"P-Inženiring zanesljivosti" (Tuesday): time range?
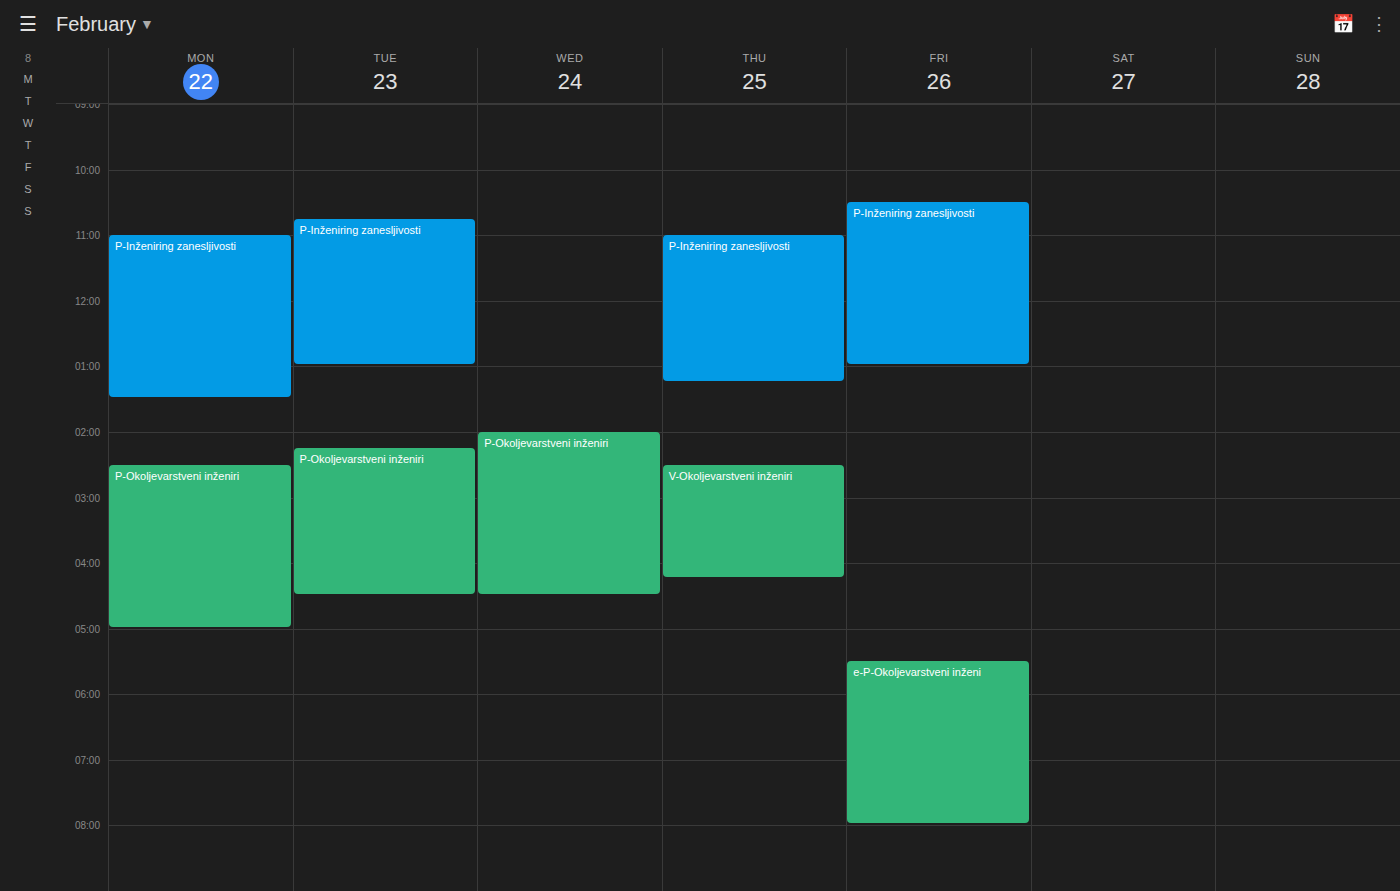
10:45 AM to 1:00 PM